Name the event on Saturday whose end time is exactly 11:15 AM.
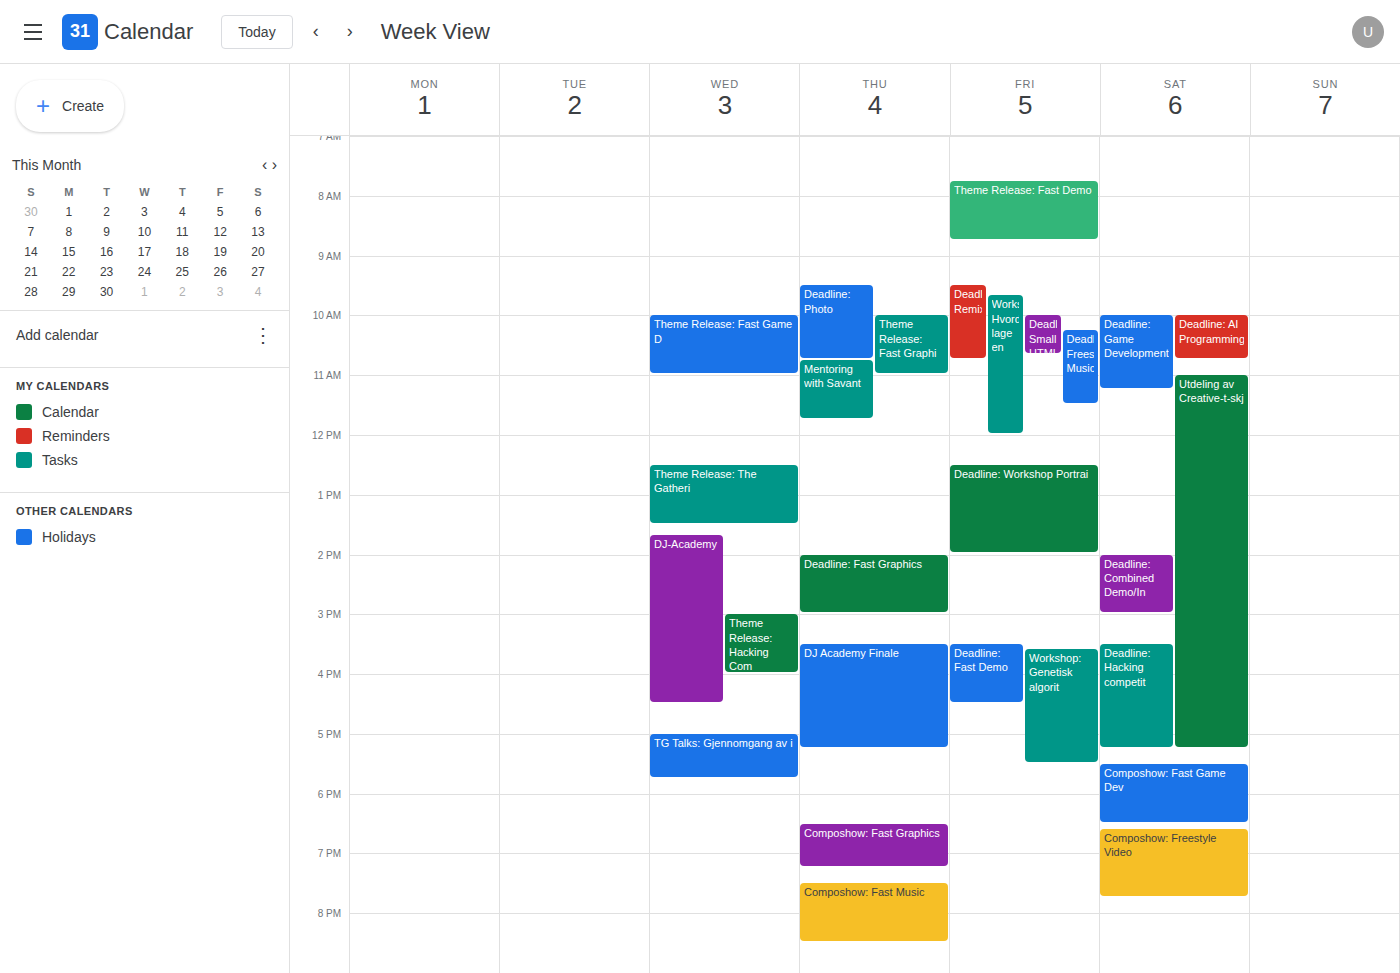
"Deadline: Game Development"